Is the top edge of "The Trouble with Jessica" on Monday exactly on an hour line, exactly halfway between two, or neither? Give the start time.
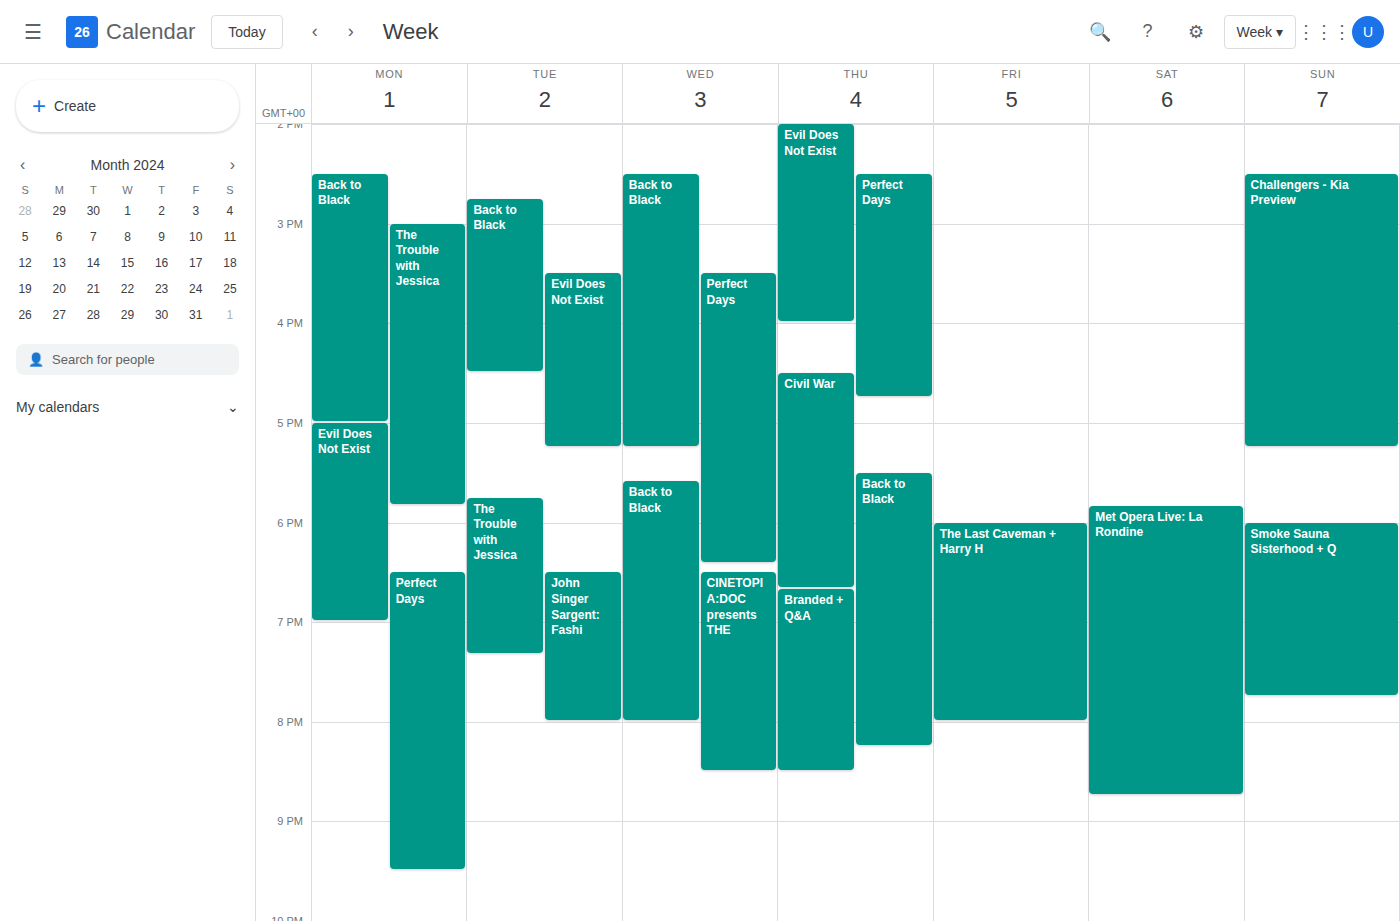
3:00 PM -- exactly on the 3 PM line.